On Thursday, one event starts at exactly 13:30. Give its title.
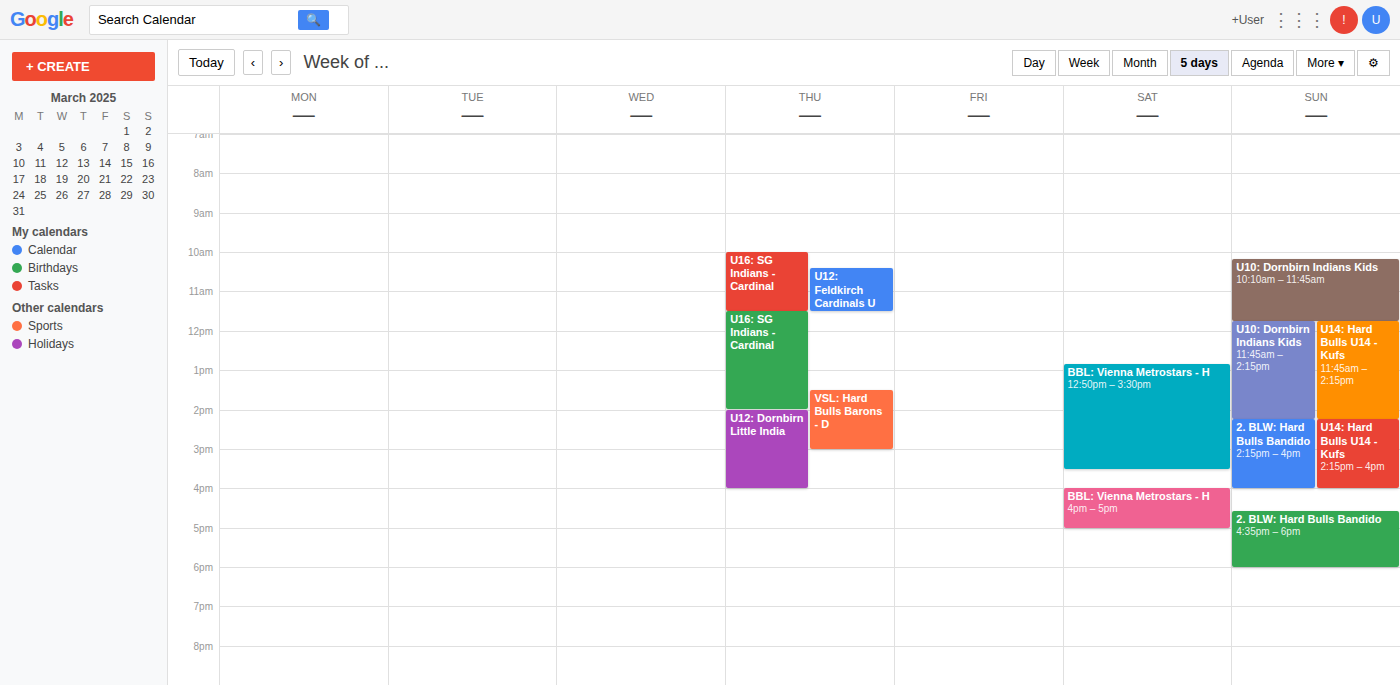
"VSL: Hard Bulls Barons - D"